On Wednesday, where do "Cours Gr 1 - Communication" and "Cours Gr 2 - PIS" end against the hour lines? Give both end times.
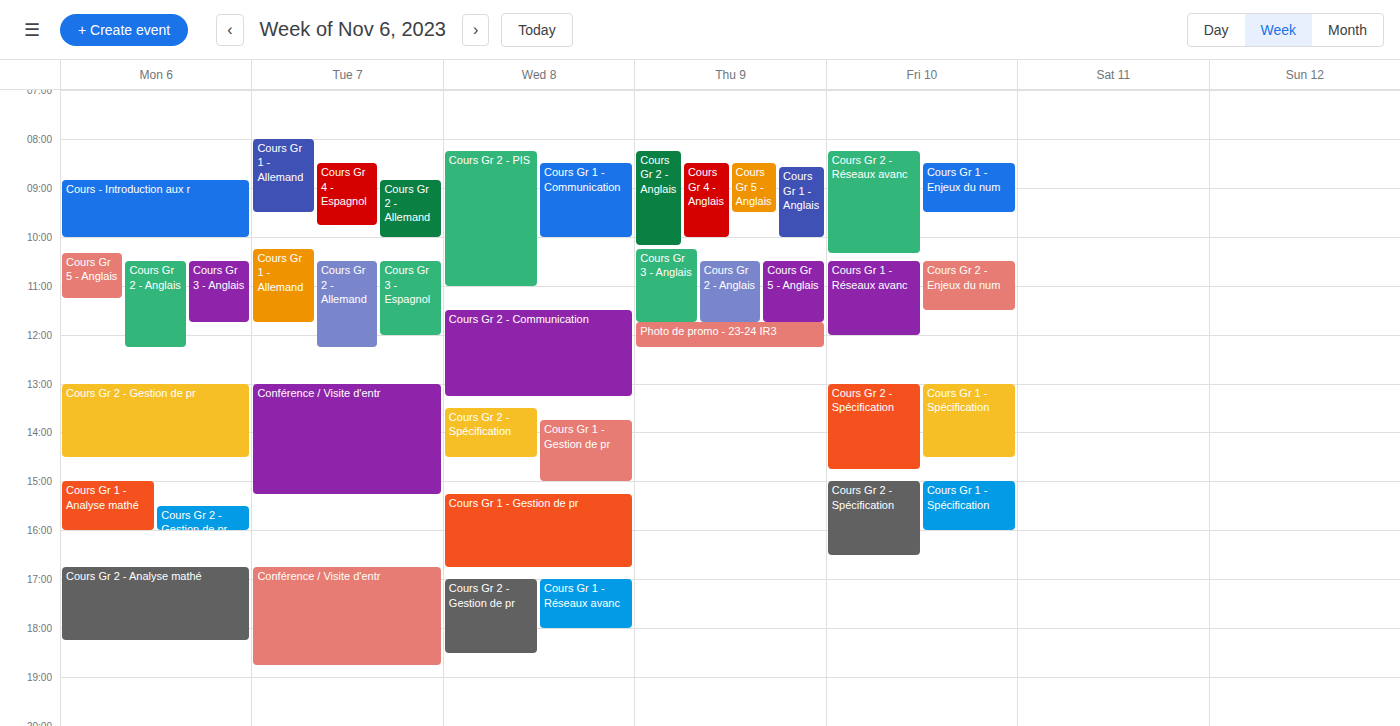
"Cours Gr 1 - Communication": 10:00, exactly on the 10:00 line. "Cours Gr 2 - PIS": 11:00, exactly on the 11:00 line.